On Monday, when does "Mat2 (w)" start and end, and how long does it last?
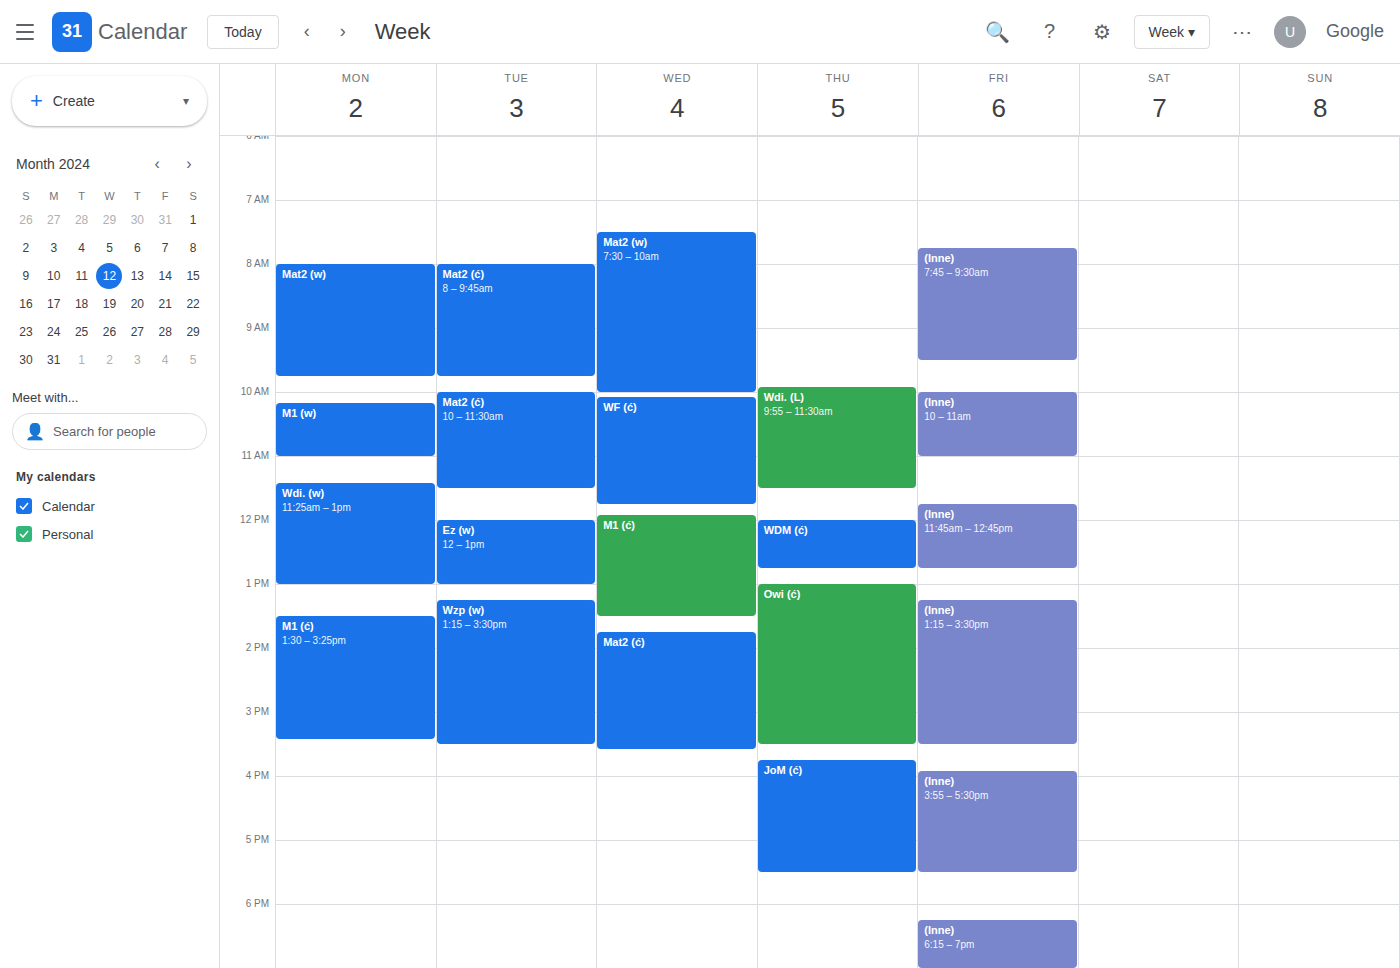
8:00 AM to 9:45 AM, 1 hour 45 minutes